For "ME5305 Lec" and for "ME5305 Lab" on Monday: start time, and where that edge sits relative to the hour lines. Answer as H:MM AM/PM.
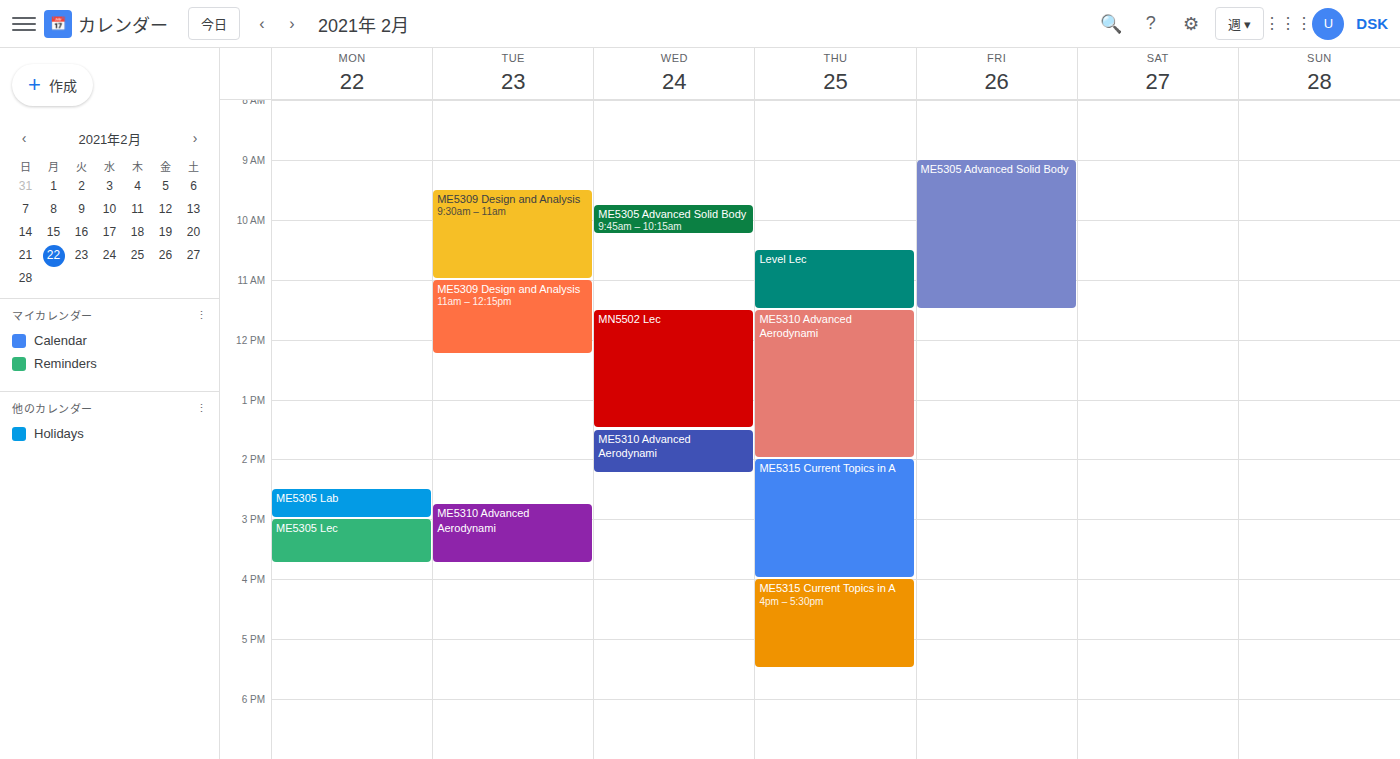
"ME5305 Lec": 3:00 PM, exactly on the 3 PM line. "ME5305 Lab": 2:30 PM, halfway between the 2 PM and 3 PM lines.